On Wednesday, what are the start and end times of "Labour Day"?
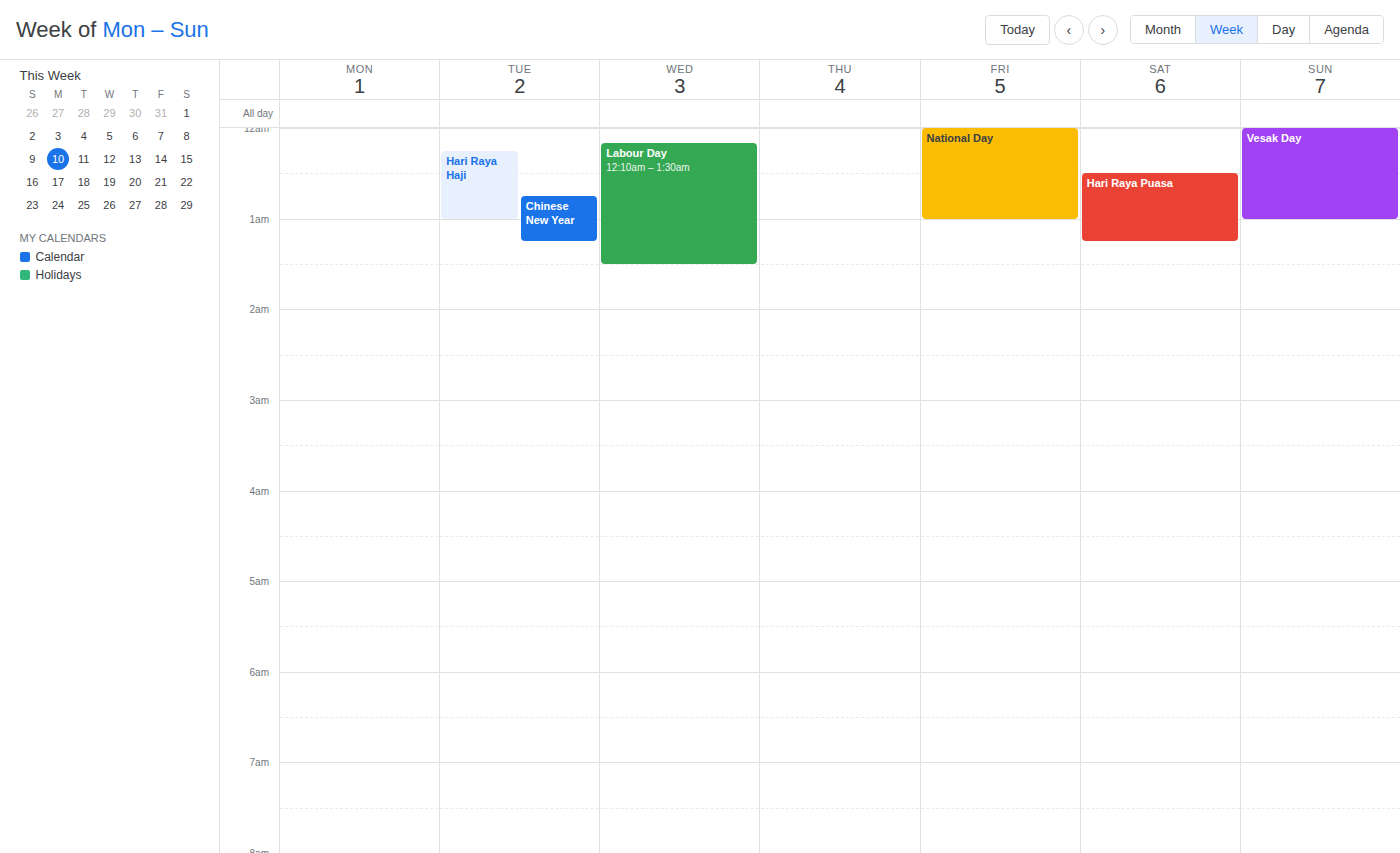
00:10 to 01:30